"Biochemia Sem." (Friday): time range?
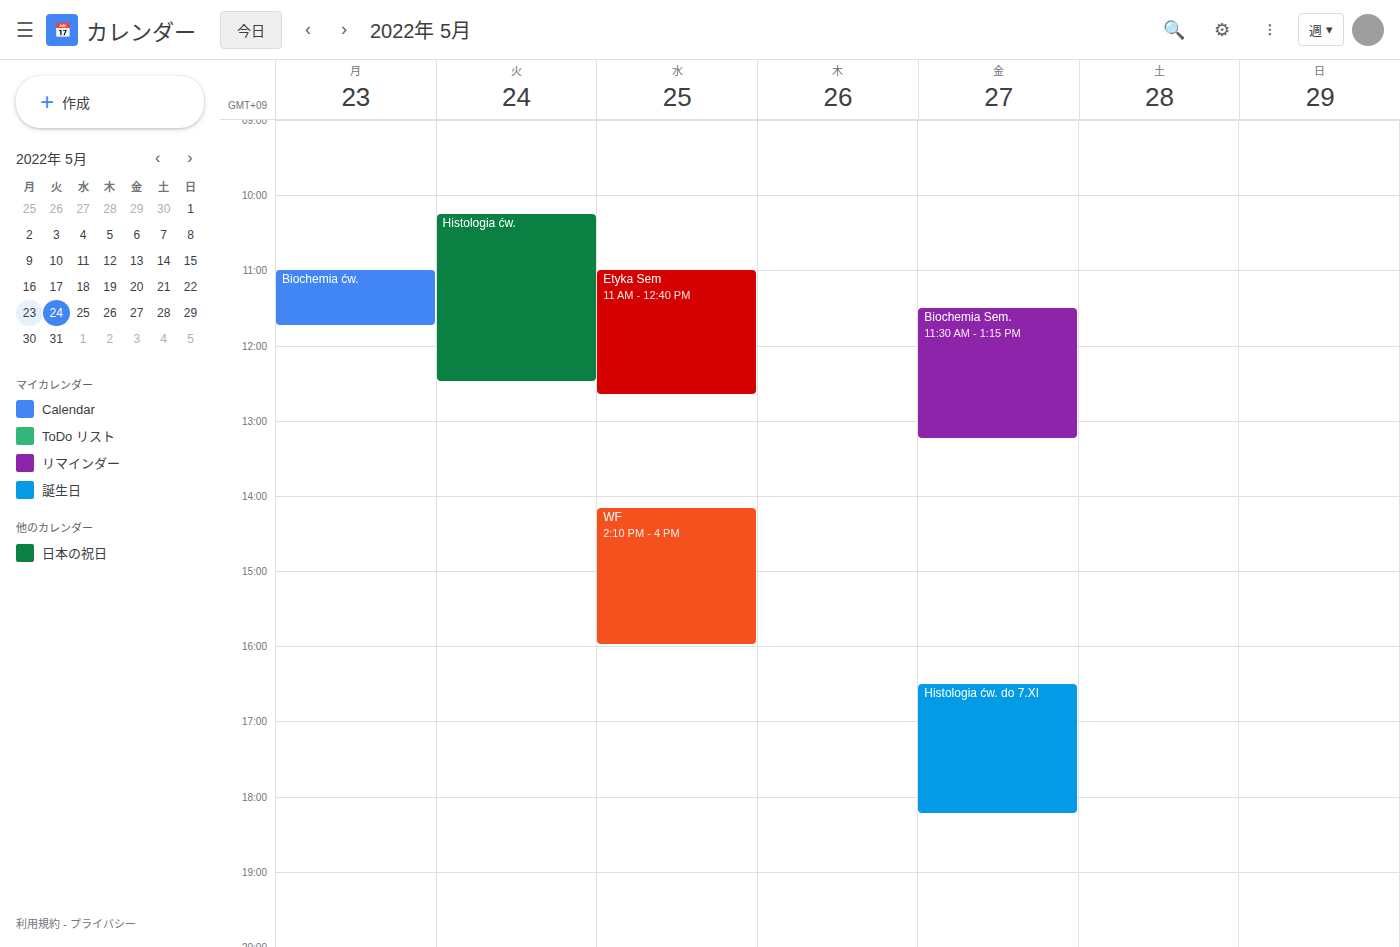
11:30 to 13:15